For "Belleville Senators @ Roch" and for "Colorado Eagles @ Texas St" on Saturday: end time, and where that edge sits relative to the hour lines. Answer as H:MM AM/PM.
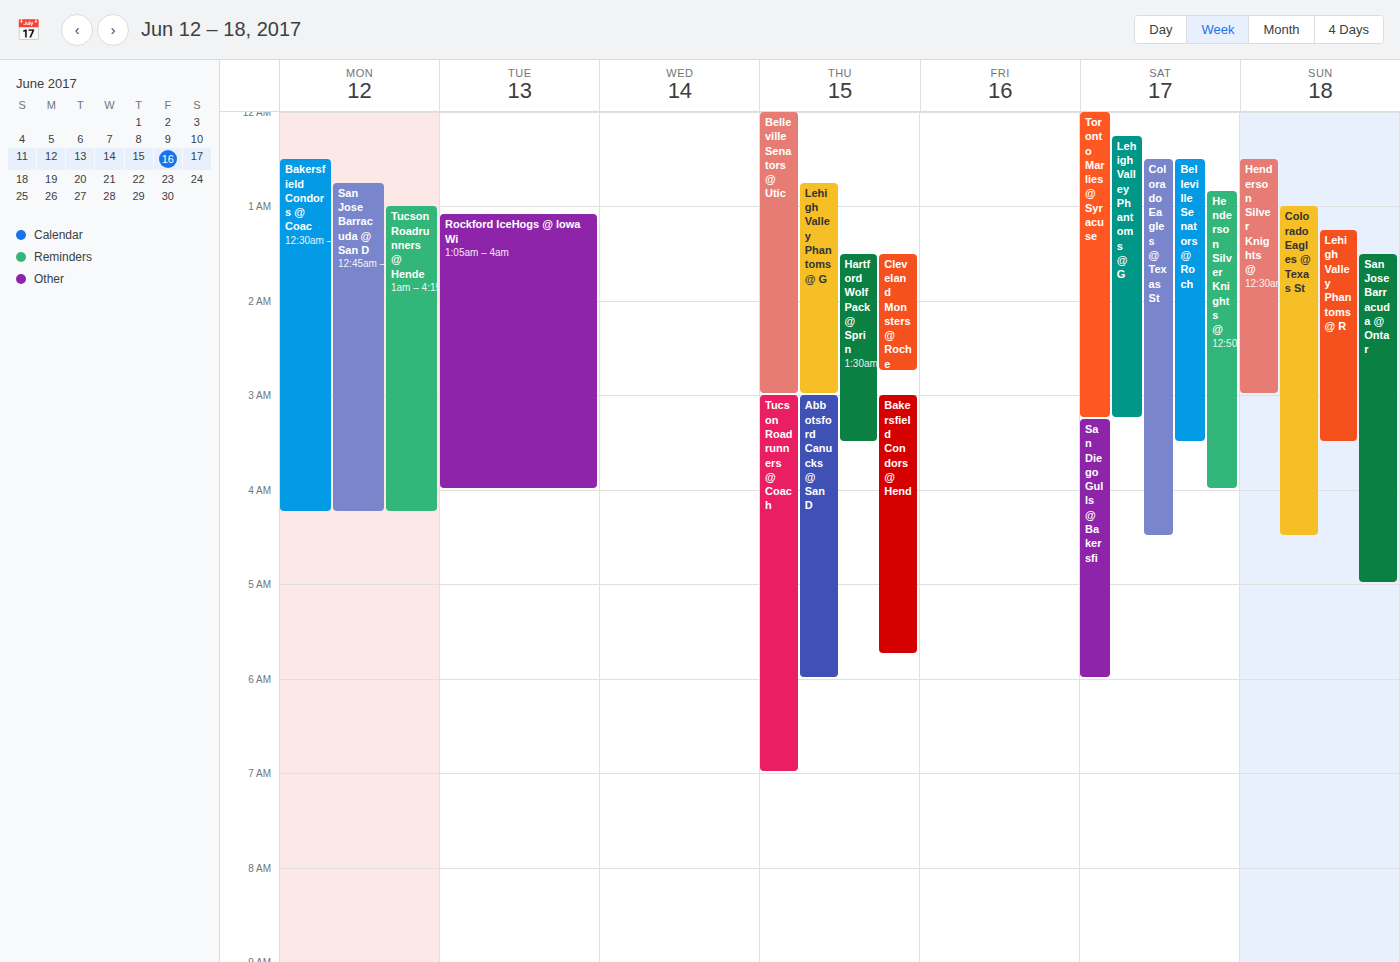
"Belleville Senators @ Roch": 3:30 AM, halfway between the 3 AM and 4 AM lines. "Colorado Eagles @ Texas St": 4:30 AM, halfway between the 4 AM and 5 AM lines.